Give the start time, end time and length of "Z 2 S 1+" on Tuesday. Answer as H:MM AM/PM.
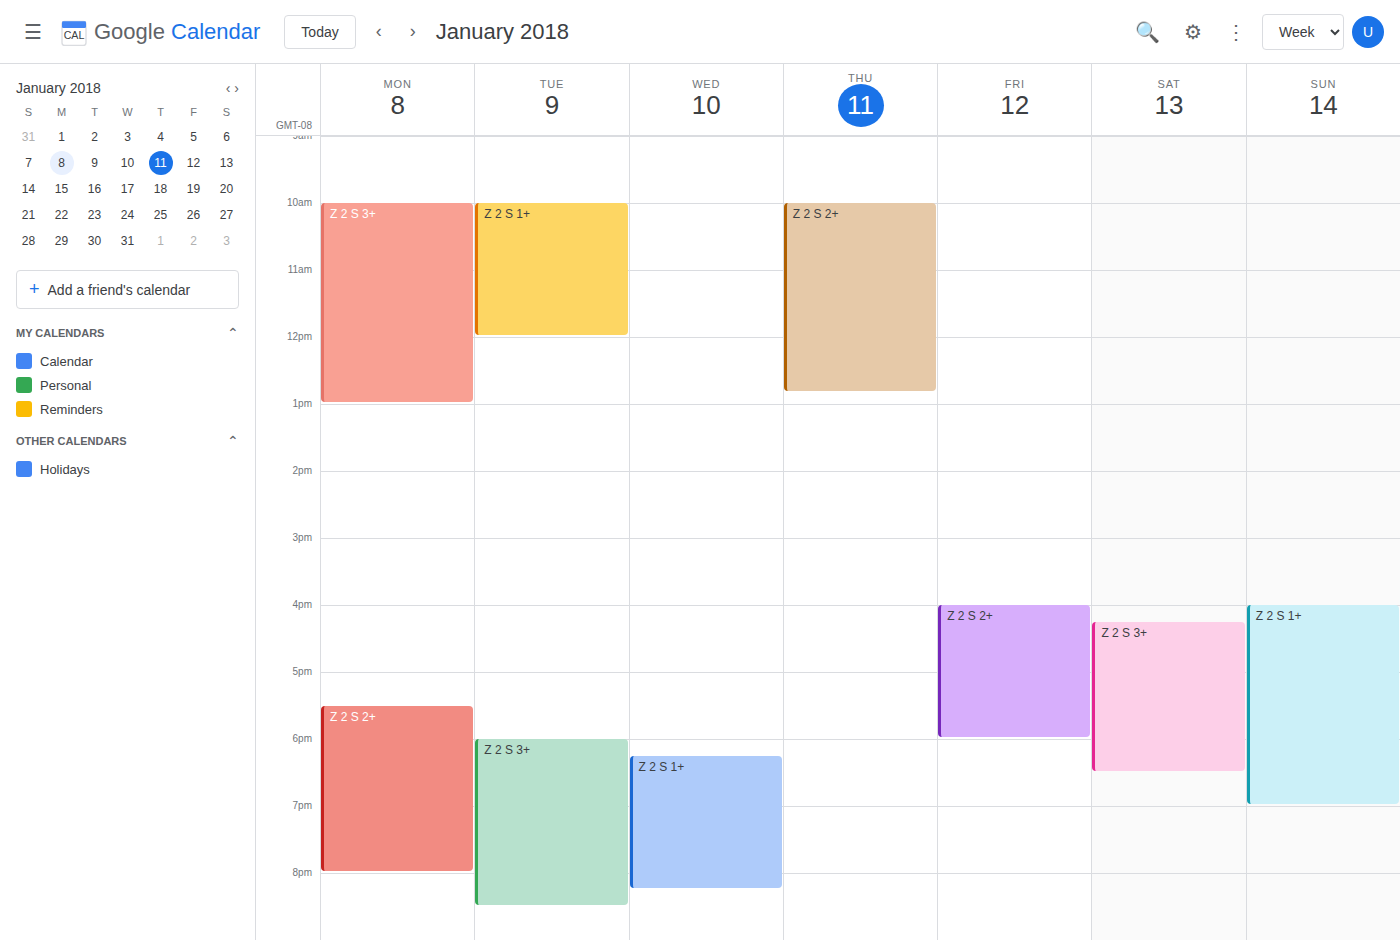
10:00 AM to 12:00 PM, 2 hours